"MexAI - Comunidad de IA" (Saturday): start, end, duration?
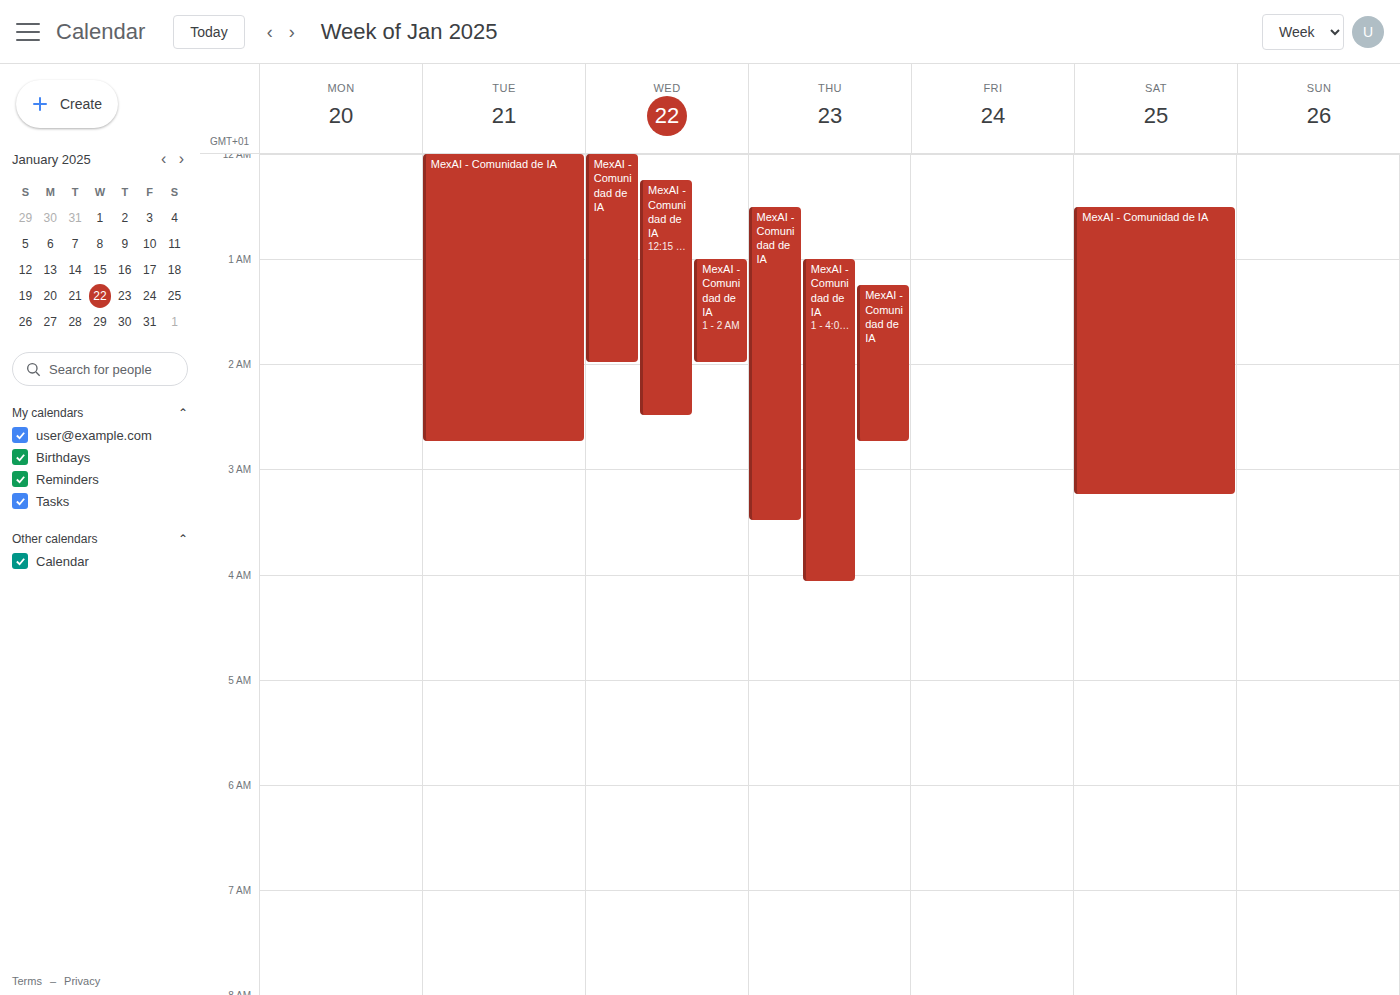
12:30 AM to 3:15 AM, 2 hours 45 minutes